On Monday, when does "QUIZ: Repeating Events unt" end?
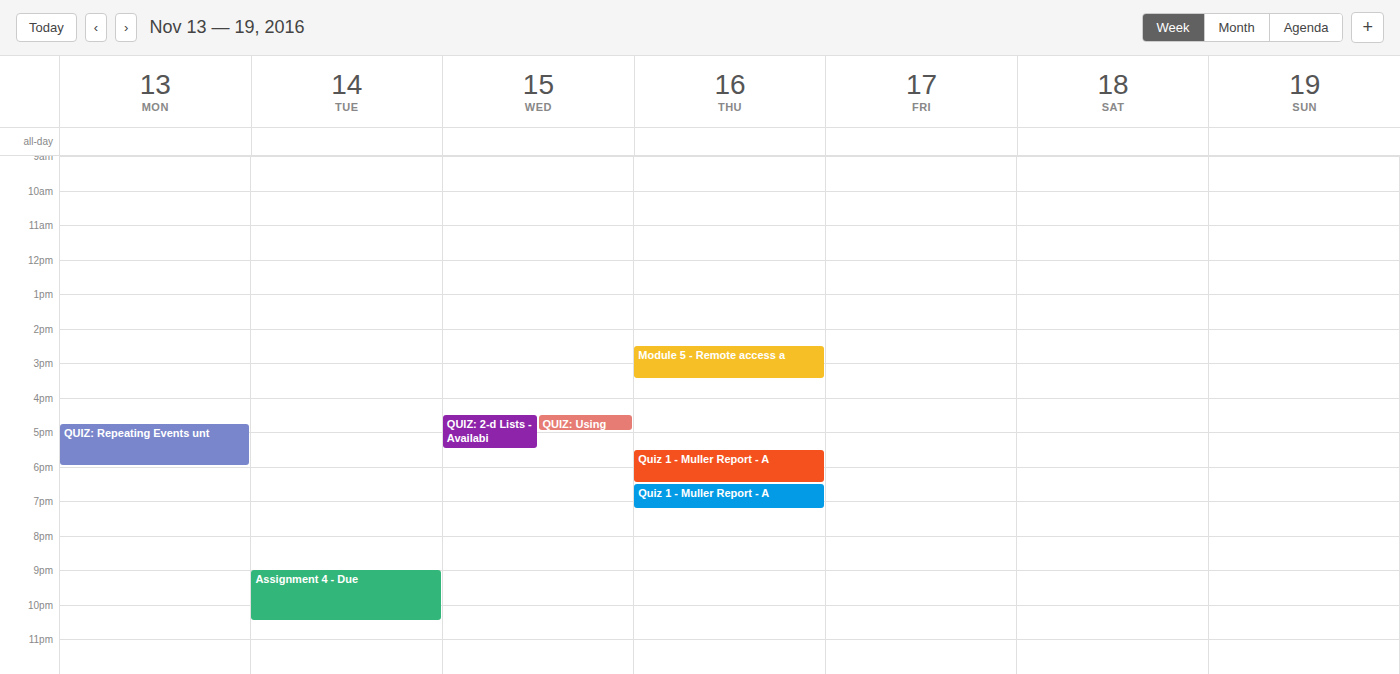
6:00 PM